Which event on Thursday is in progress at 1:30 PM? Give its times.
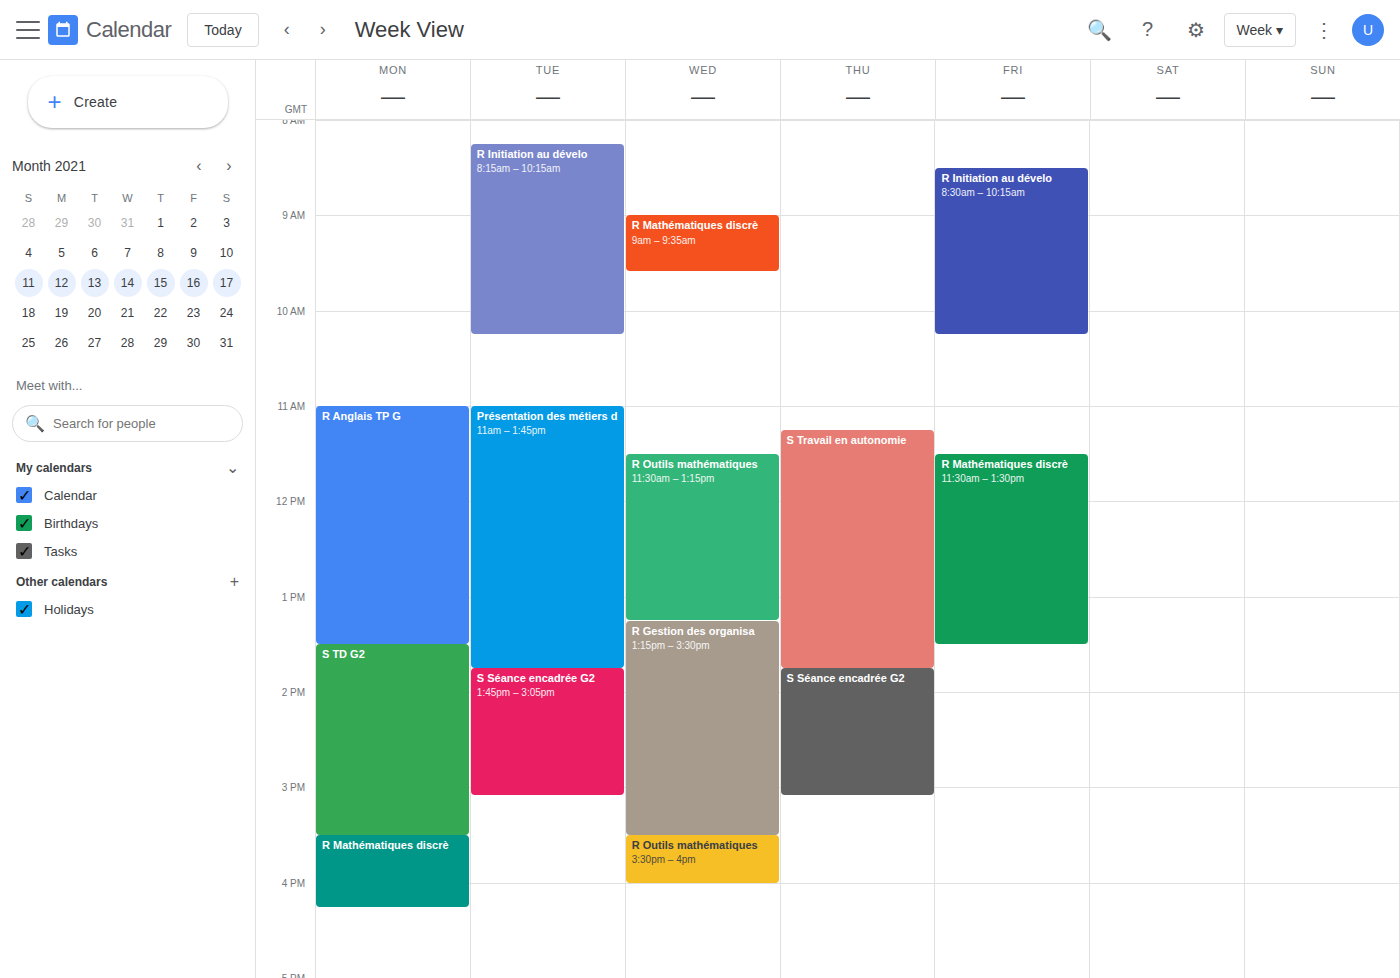
"S Travail en autonomie", 11:15 AM to 1:45 PM